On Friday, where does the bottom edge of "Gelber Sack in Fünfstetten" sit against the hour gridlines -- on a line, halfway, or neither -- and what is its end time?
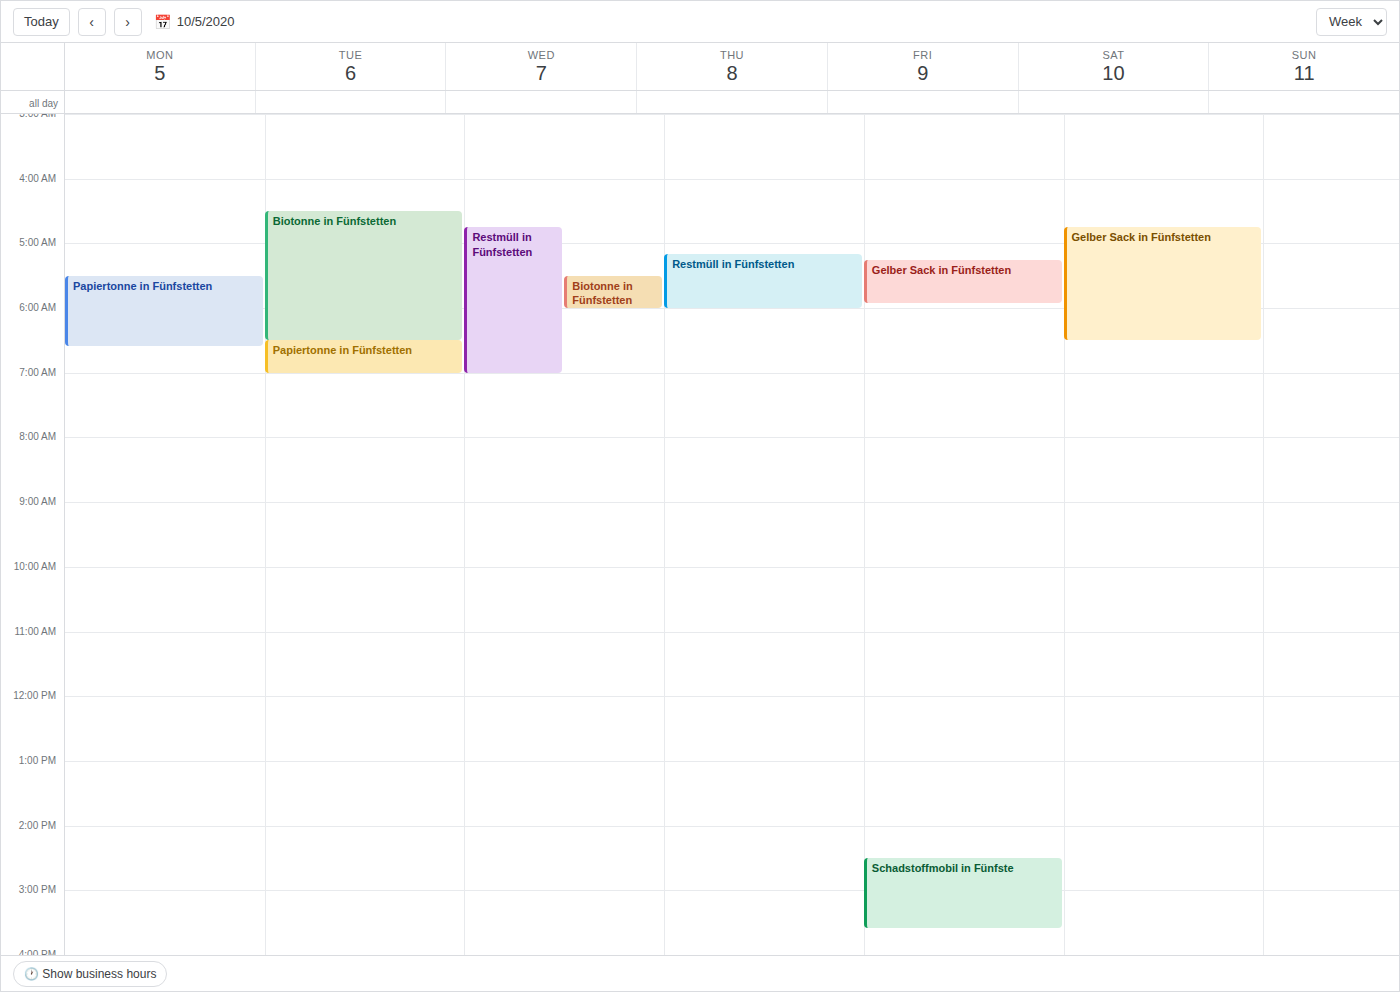
5:55 AM -- neither: 55 minutes below the 5 AM line and 5 minutes above the 6 AM line.